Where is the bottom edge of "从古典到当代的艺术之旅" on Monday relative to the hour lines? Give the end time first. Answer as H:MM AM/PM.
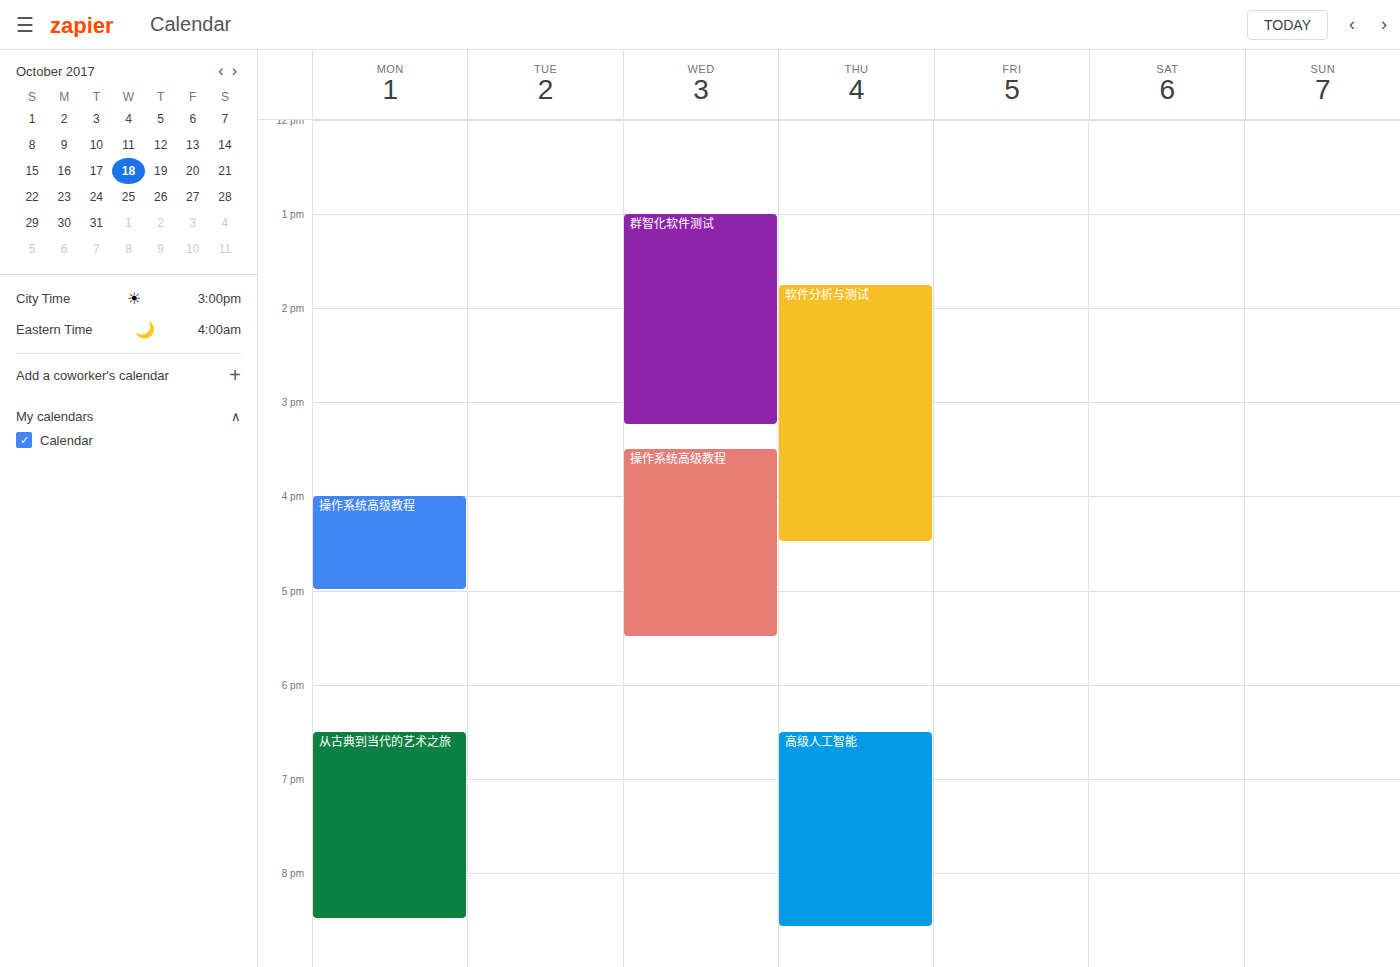
8:30 PM -- halfway between the 8 PM and 9 PM lines.